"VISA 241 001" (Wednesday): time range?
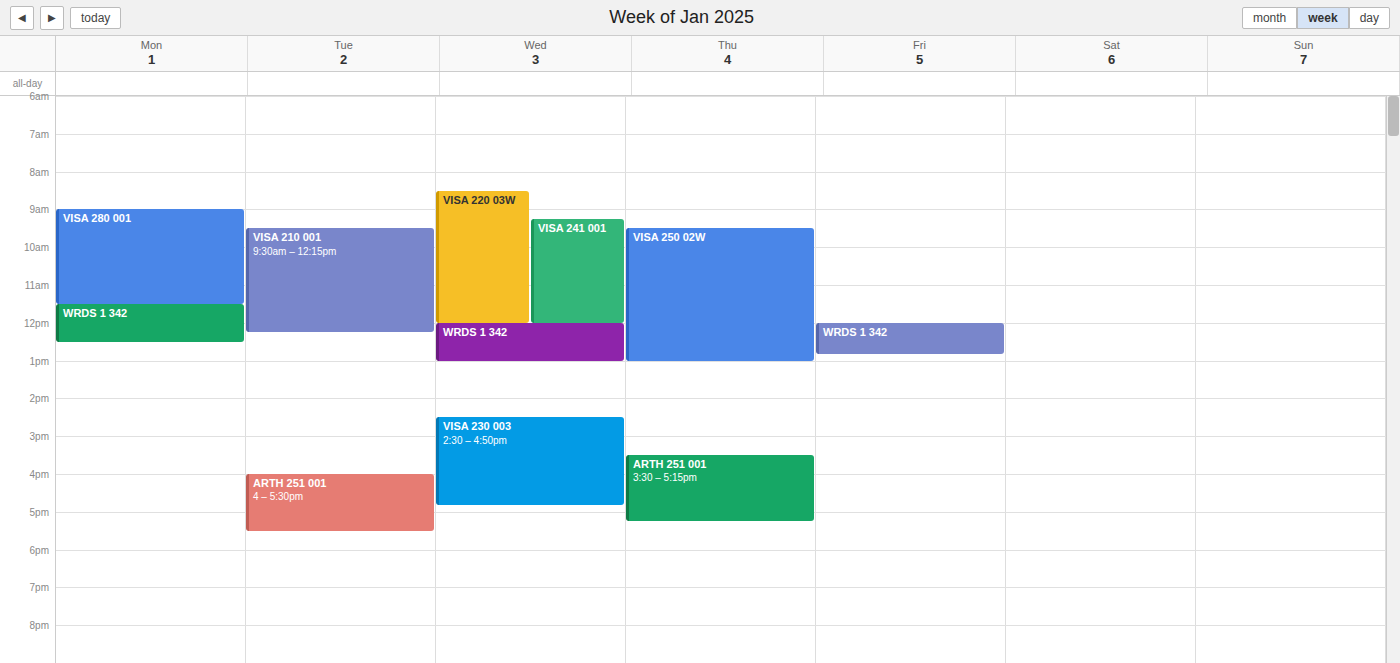
9:15 AM to 12:00 PM